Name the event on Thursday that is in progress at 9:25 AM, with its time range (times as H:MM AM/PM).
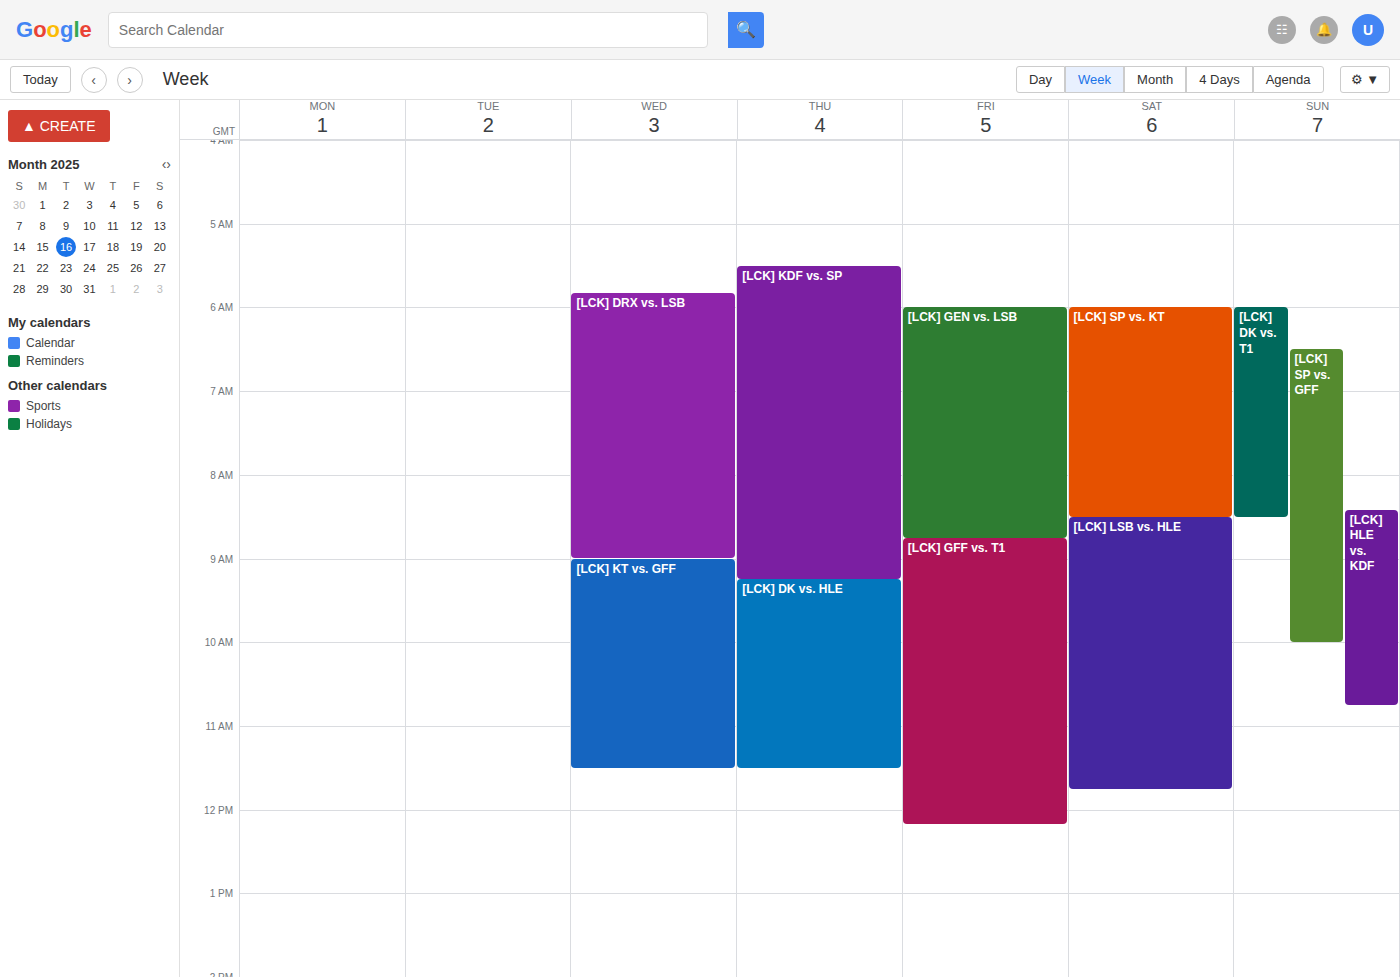
"[LCK] DK vs. HLE", 9:15 AM to 11:30 AM